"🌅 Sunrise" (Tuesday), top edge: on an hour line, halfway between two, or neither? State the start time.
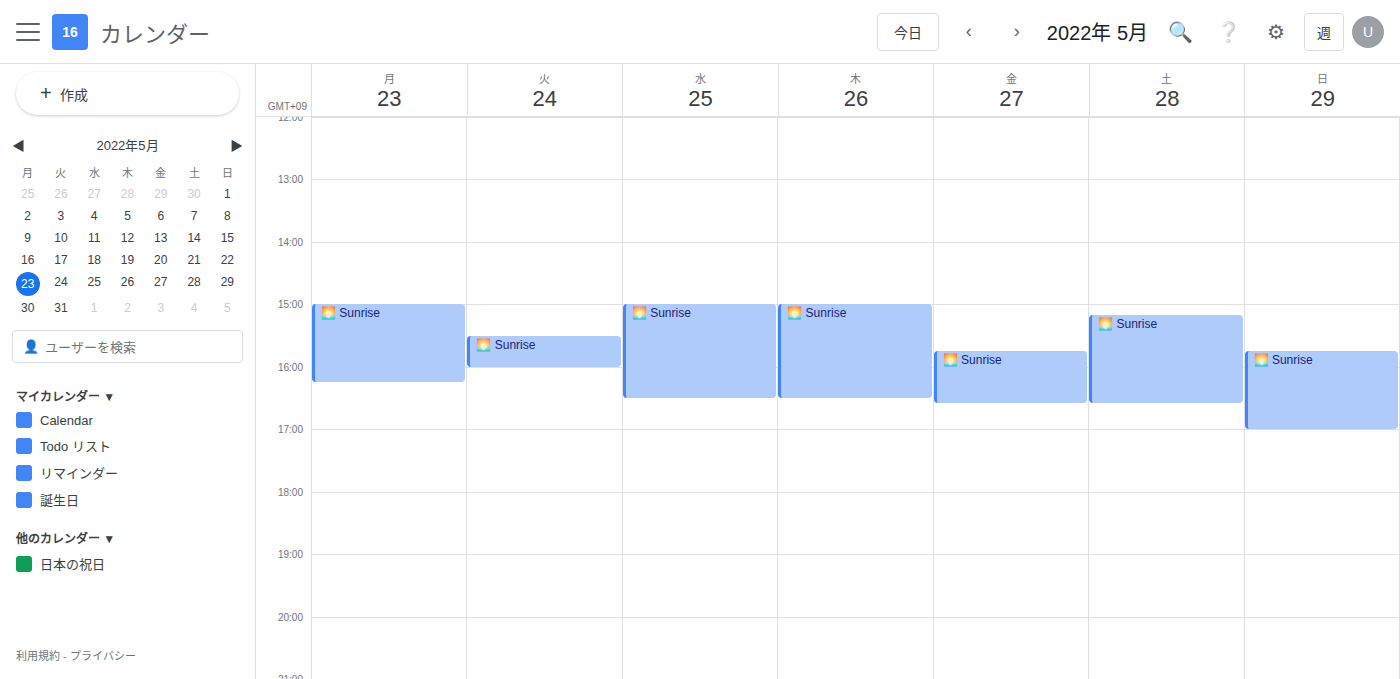
15:30 -- halfway between the 15:00 and 16:00 lines.